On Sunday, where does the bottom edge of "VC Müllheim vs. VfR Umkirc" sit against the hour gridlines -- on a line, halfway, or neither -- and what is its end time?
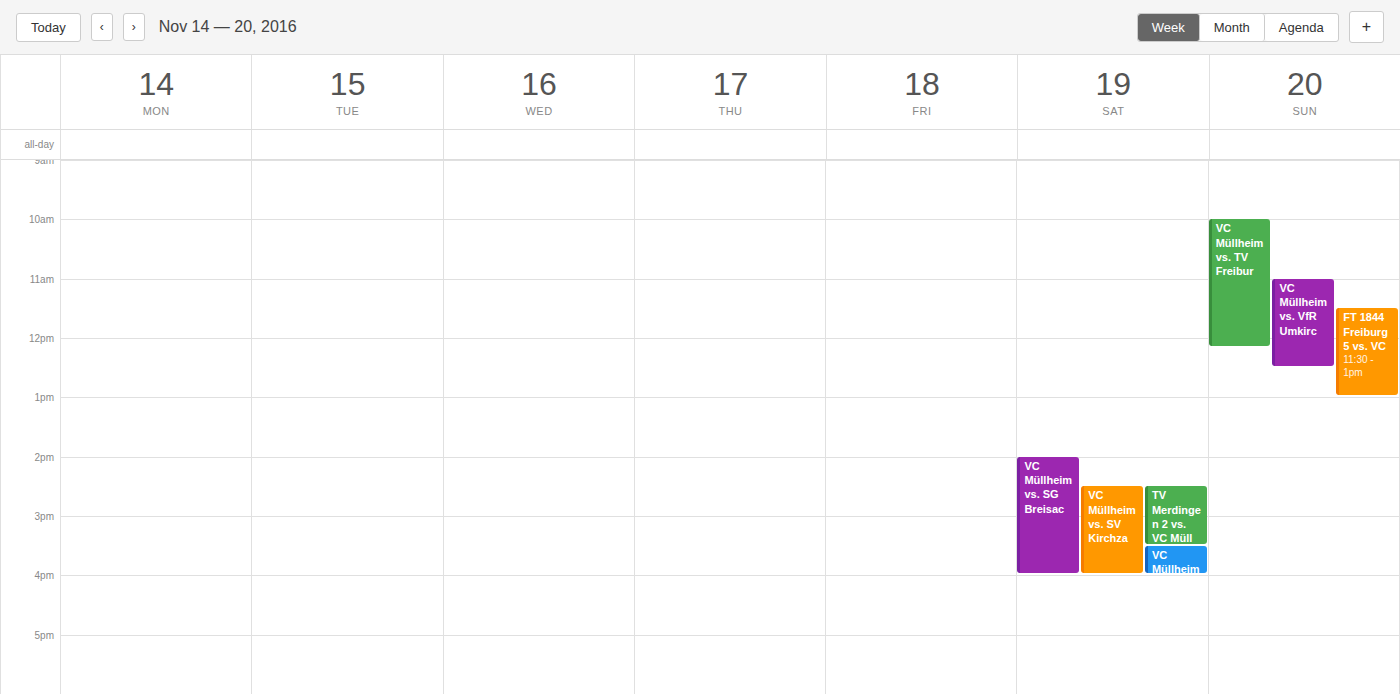
12:30 -- halfway between the 12:00 and 13:00 lines.